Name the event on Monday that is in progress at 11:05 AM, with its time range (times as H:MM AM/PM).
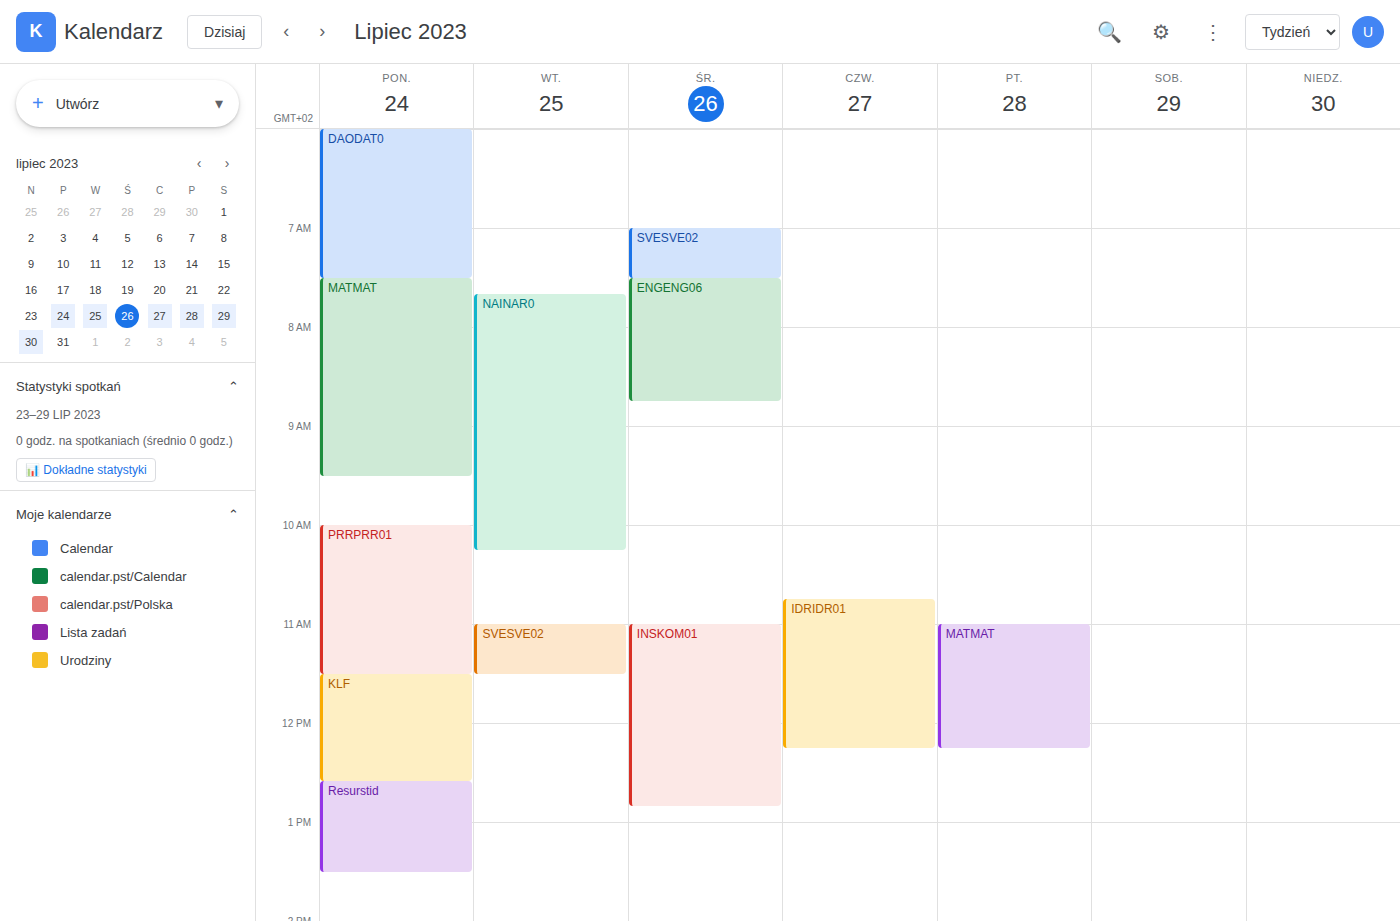
"PRRPRR01", 10:00 AM to 11:30 AM